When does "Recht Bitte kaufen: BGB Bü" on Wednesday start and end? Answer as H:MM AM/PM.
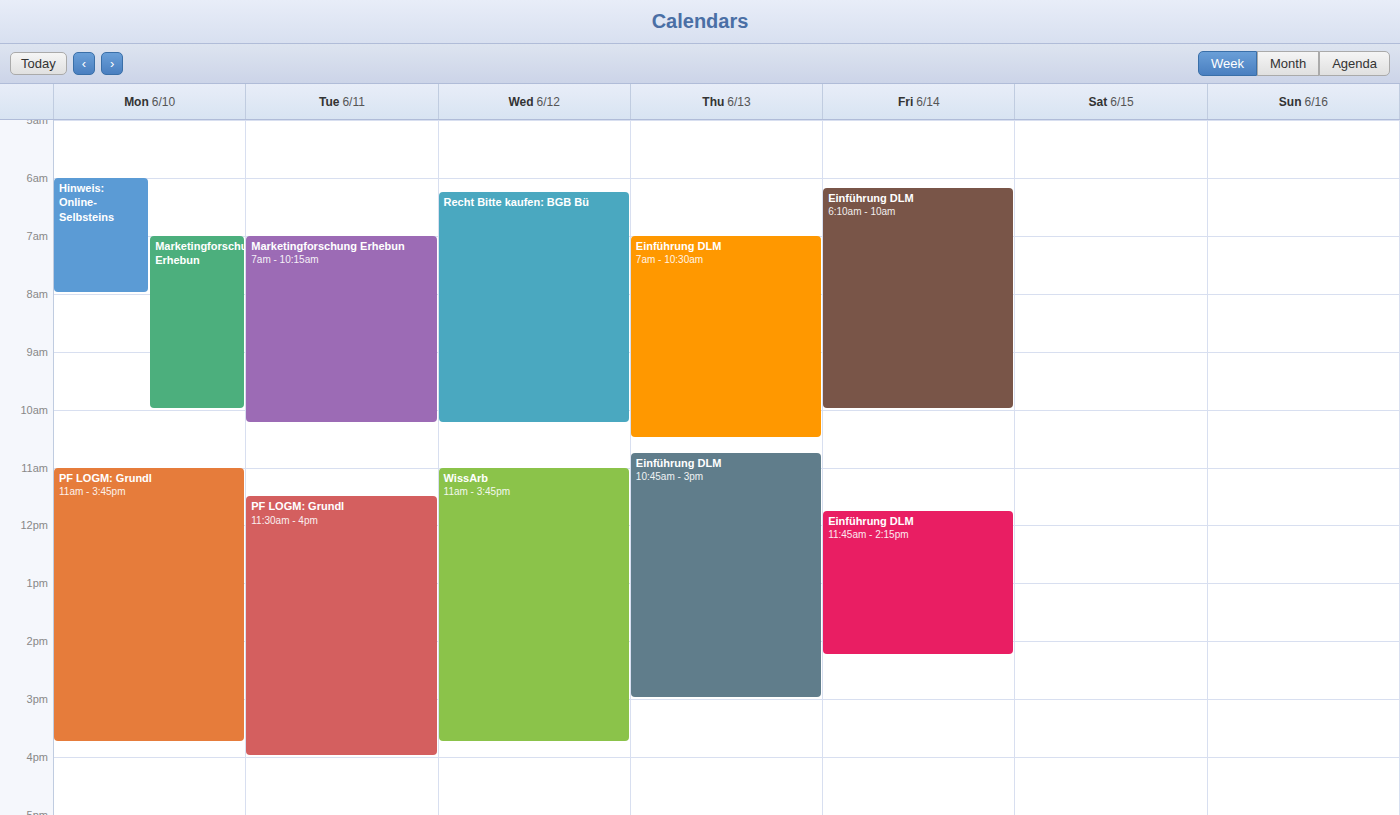
6:15 AM to 10:15 AM